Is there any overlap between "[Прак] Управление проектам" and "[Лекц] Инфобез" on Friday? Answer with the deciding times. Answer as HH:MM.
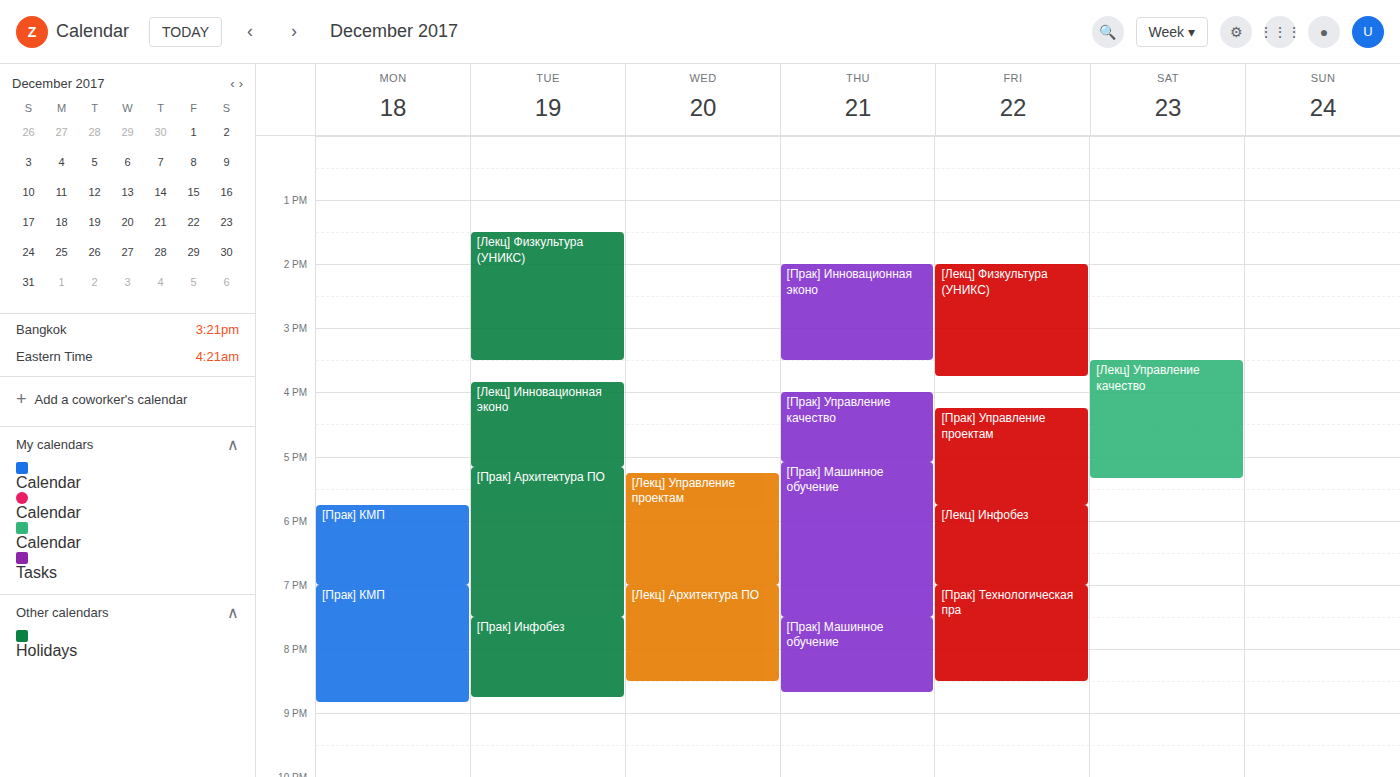
"[Прак] Управление проектам" ends at 17:45, exactly when "[Лекц] Инфобез" starts -- they touch but do not overlap.